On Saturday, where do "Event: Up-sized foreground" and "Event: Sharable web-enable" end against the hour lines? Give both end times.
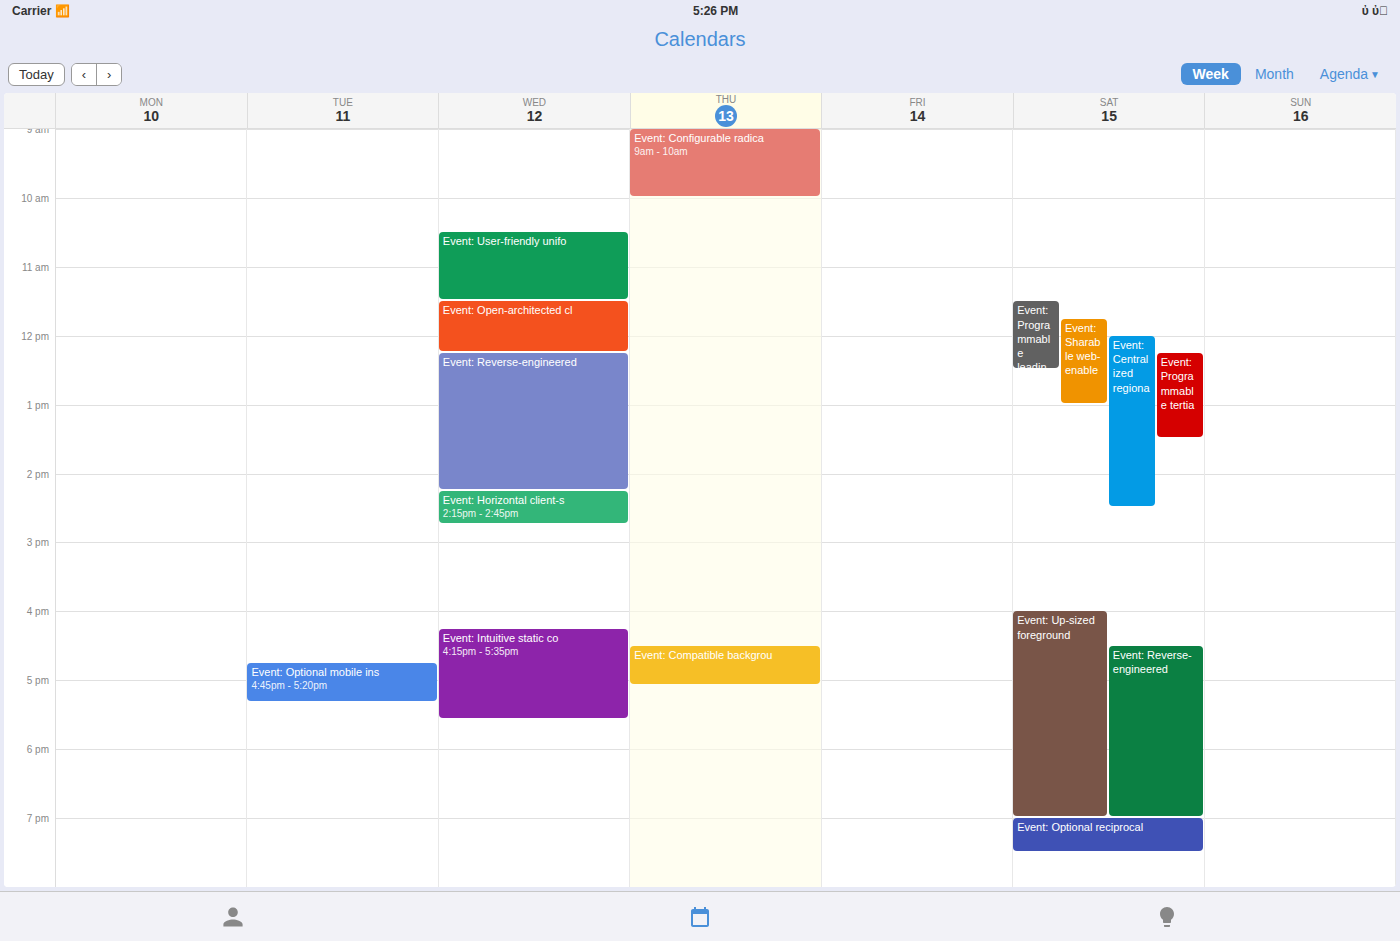
"Event: Up-sized foreground": 7:00 PM, exactly on the 7 PM line. "Event: Sharable web-enable": 1:00 PM, exactly on the 1 PM line.